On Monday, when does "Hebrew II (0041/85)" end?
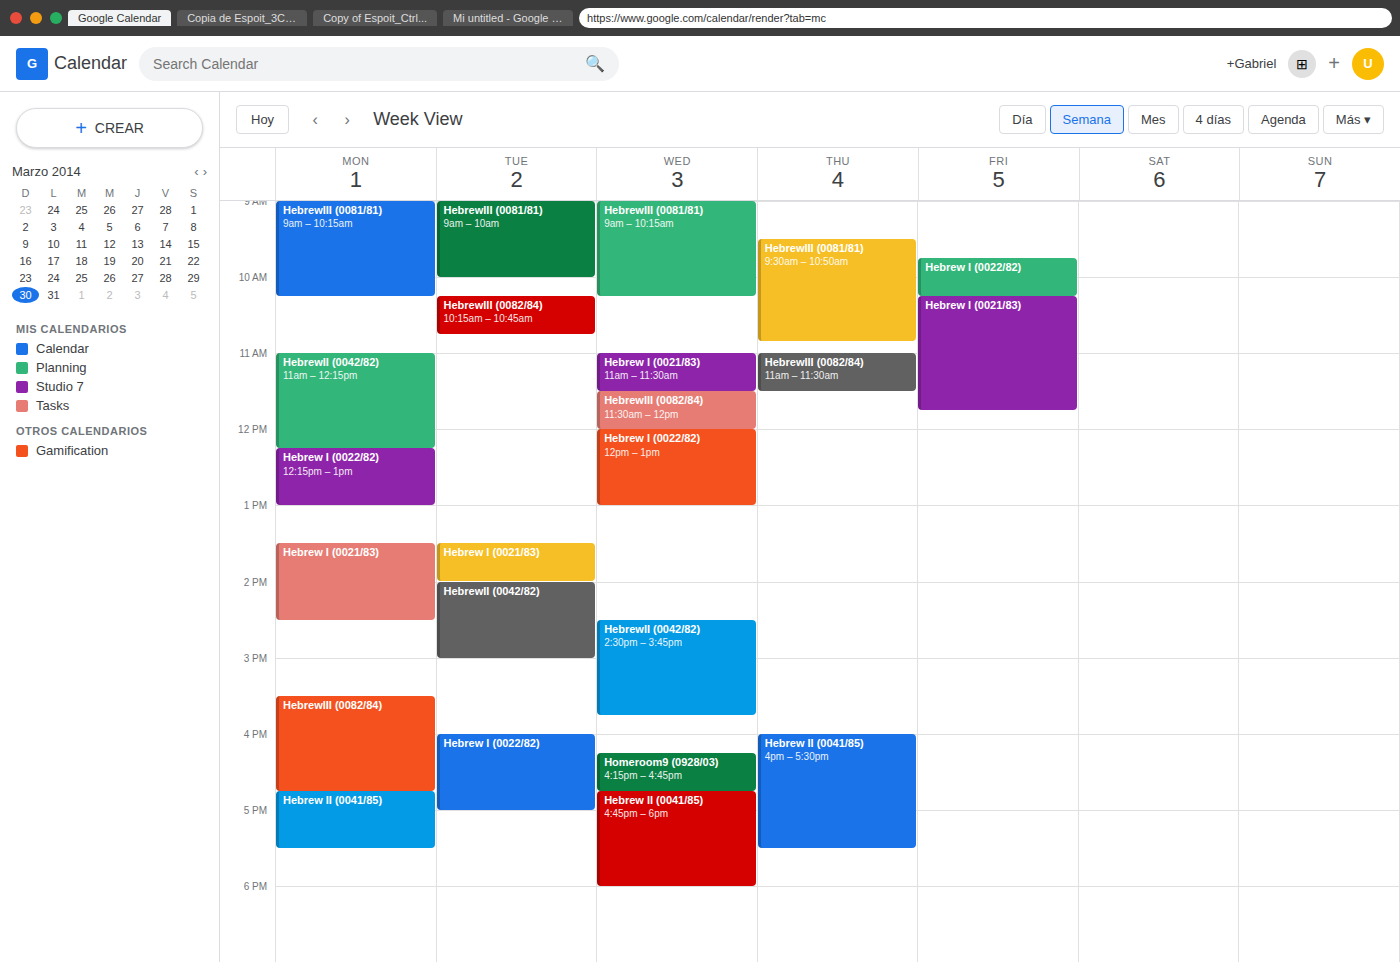
5:30 PM